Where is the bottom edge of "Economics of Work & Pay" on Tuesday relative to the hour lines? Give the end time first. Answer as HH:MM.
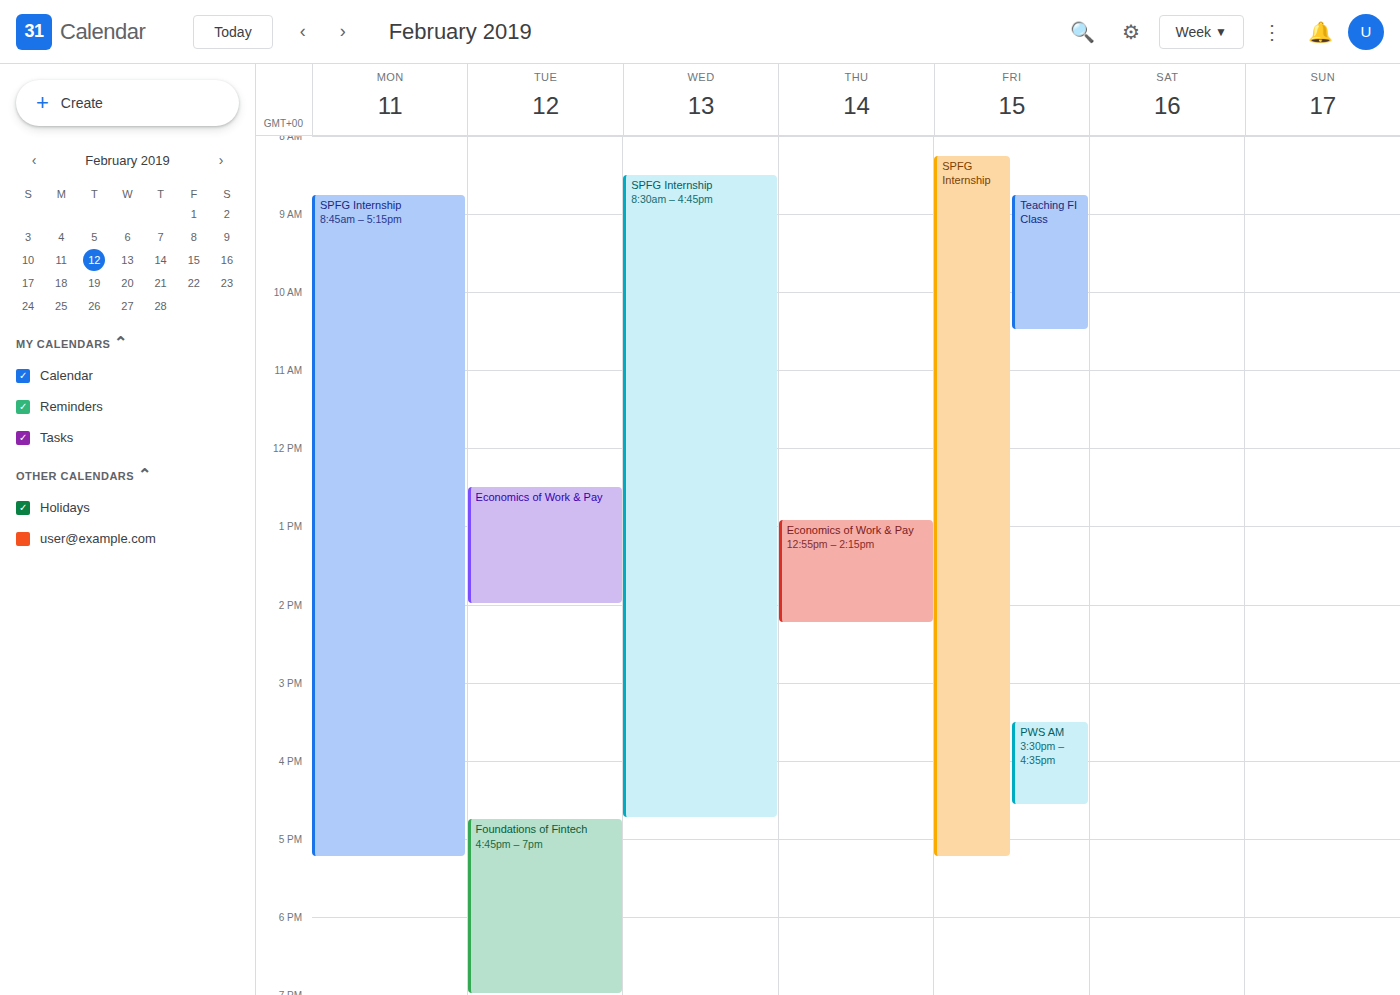
14:00 -- exactly on the 14:00 line.